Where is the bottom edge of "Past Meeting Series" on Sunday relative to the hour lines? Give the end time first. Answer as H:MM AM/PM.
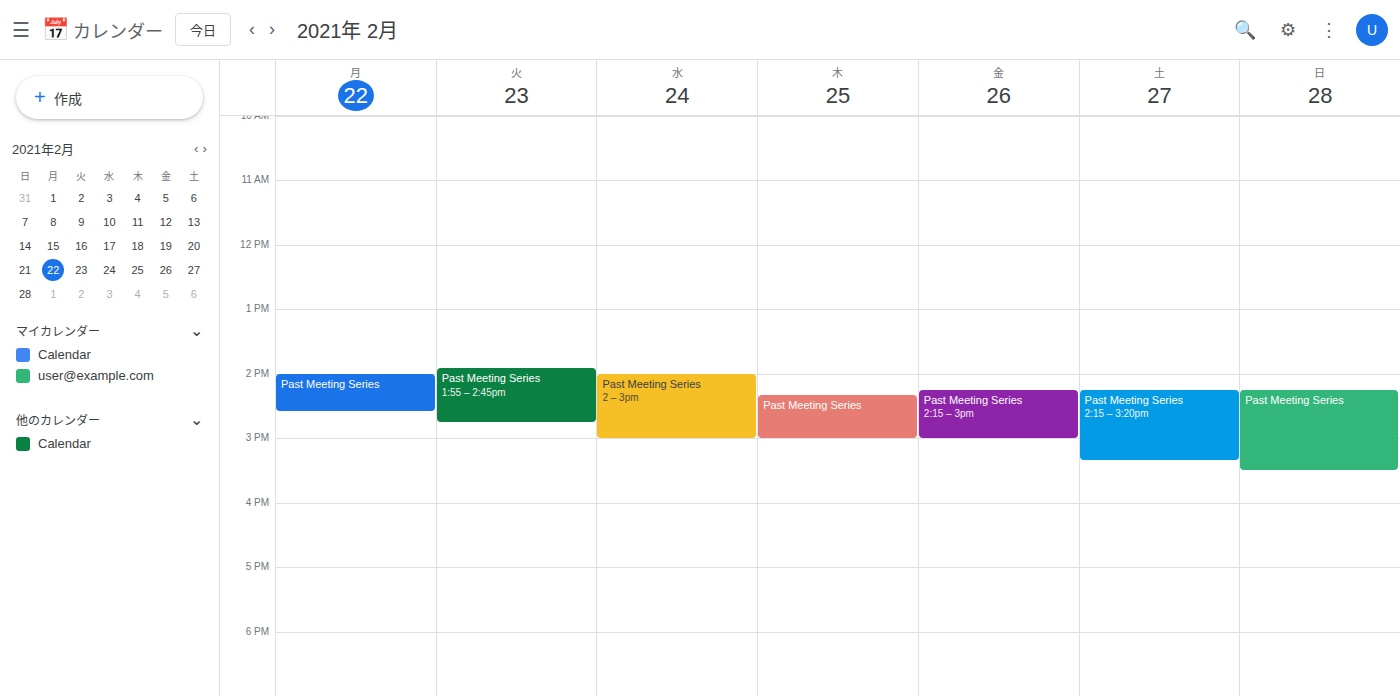
3:30 PM -- halfway between the 3 PM and 4 PM lines.